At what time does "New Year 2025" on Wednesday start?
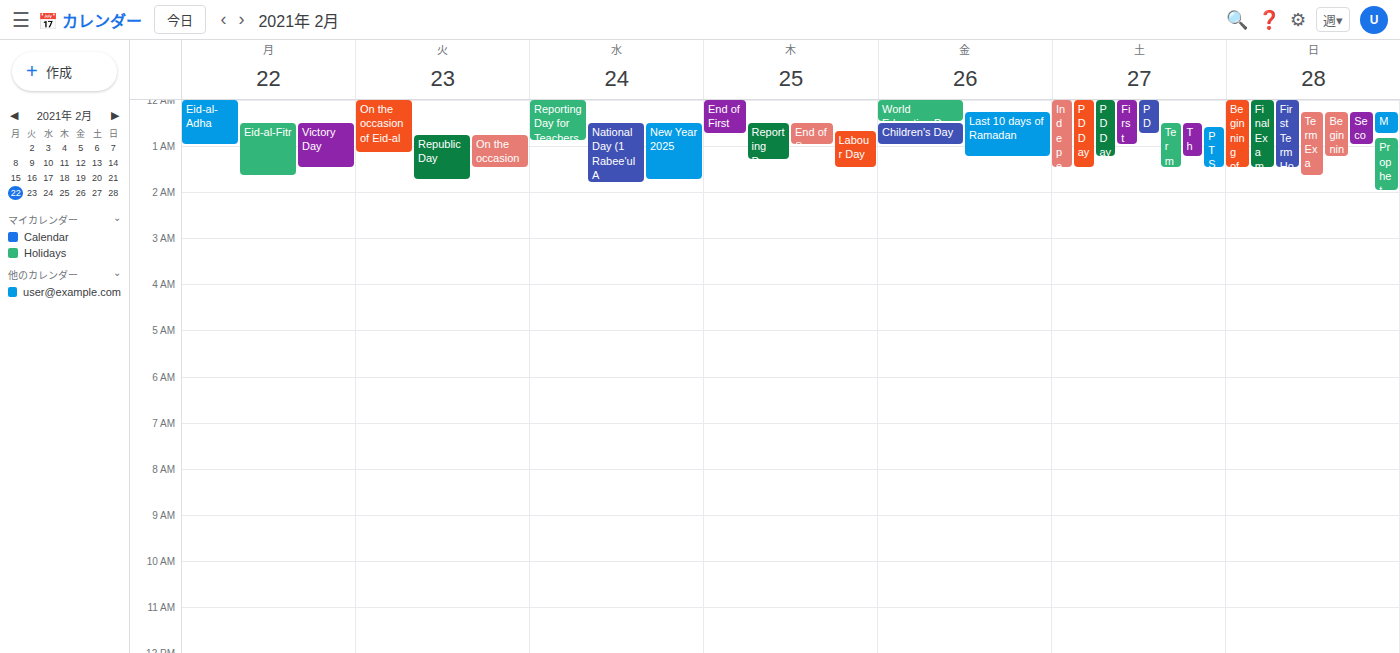
12:30 AM